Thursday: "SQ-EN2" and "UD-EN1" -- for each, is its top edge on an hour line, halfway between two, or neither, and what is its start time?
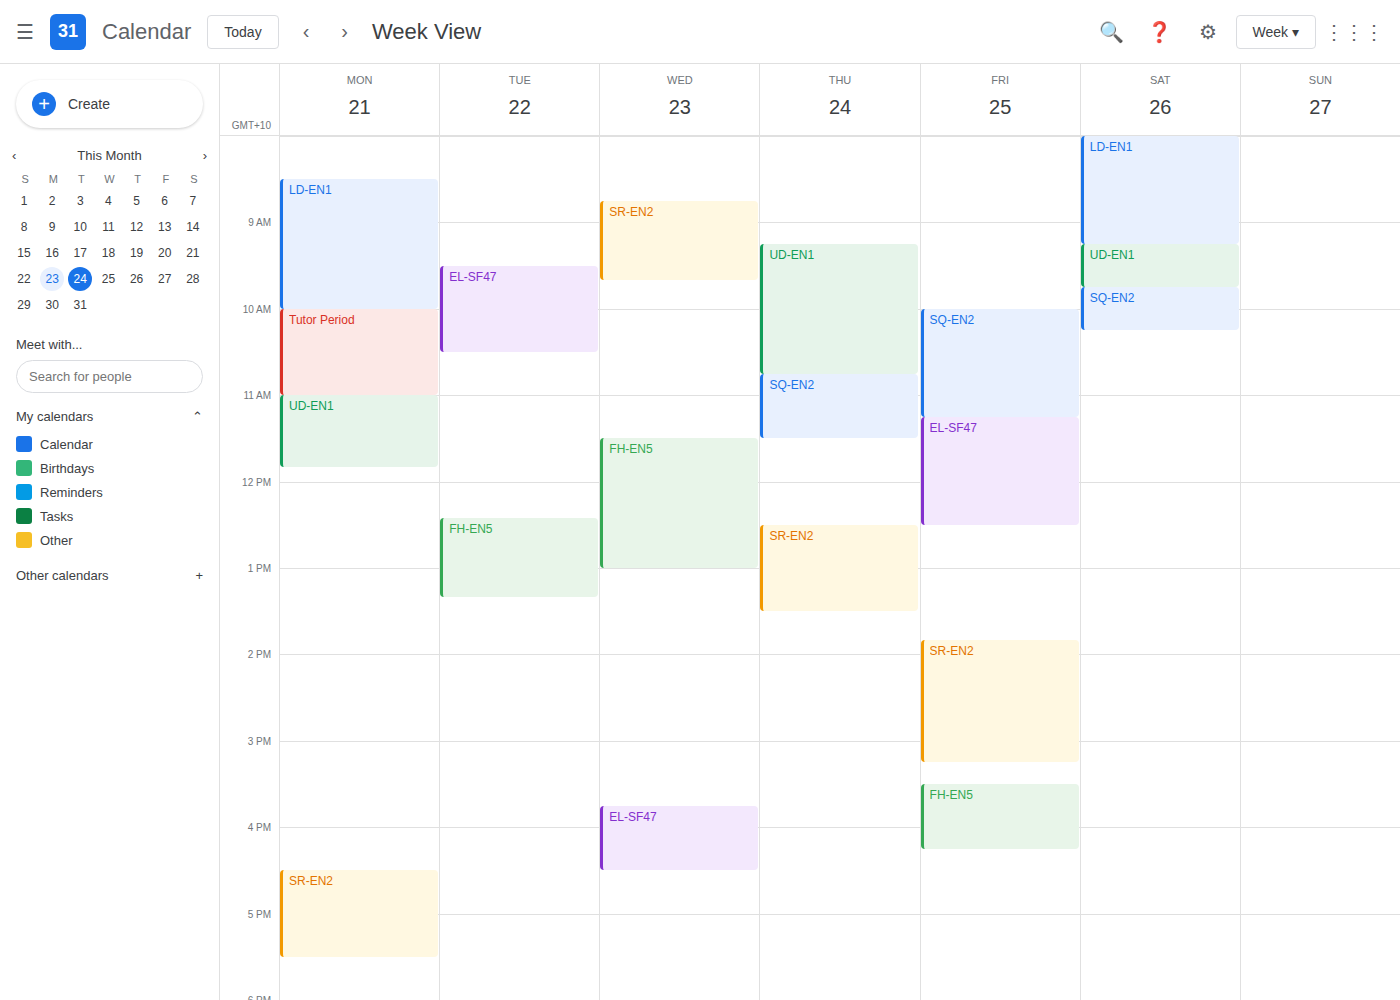
"SQ-EN2": 10:45 AM, neither: three quarters of the way from the 10 AM line to the 11 AM line. "UD-EN1": 9:15 AM, neither: a quarter of the way from the 9 AM line to the 10 AM line.